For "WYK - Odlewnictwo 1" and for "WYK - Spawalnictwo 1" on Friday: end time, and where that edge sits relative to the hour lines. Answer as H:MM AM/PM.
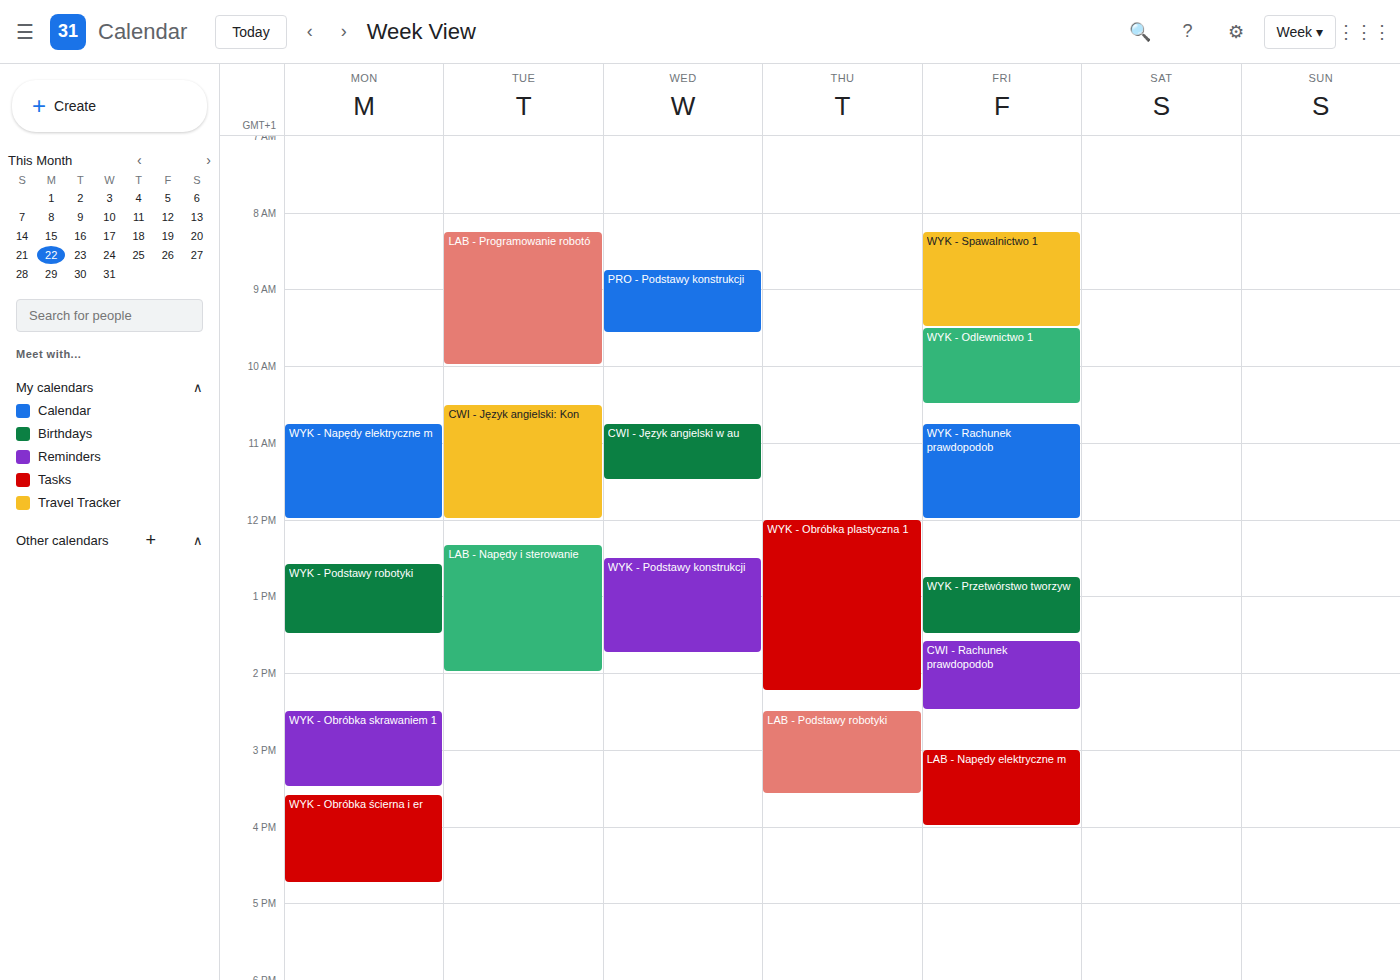
"WYK - Odlewnictwo 1": 10:30 AM, halfway between the 10 AM and 11 AM lines. "WYK - Spawalnictwo 1": 9:30 AM, halfway between the 9 AM and 10 AM lines.